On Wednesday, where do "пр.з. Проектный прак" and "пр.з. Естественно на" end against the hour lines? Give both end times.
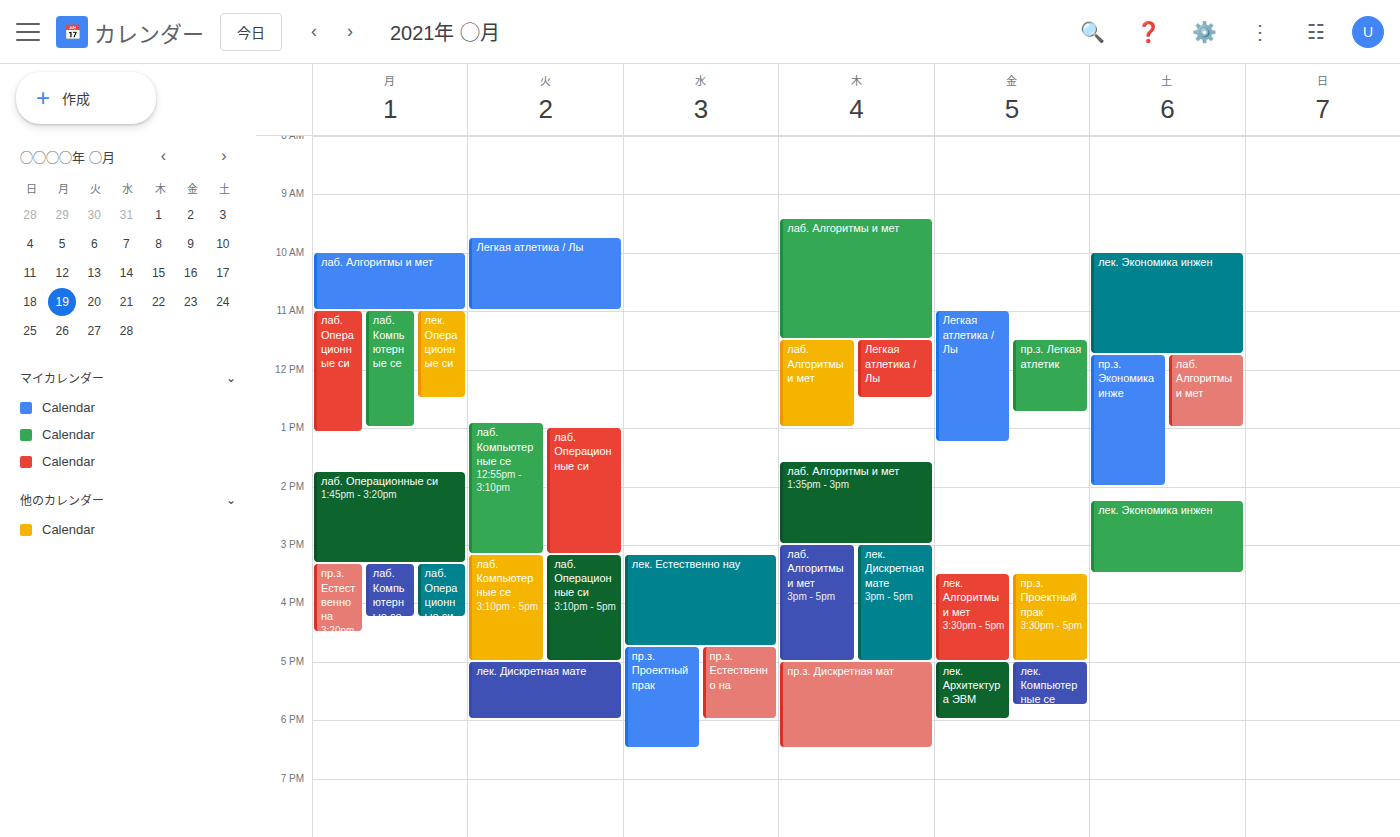
"пр.з. Проектный прак": 18:30, halfway between the 18:00 and 19:00 lines. "пр.з. Естественно на": 18:00, exactly on the 18:00 line.